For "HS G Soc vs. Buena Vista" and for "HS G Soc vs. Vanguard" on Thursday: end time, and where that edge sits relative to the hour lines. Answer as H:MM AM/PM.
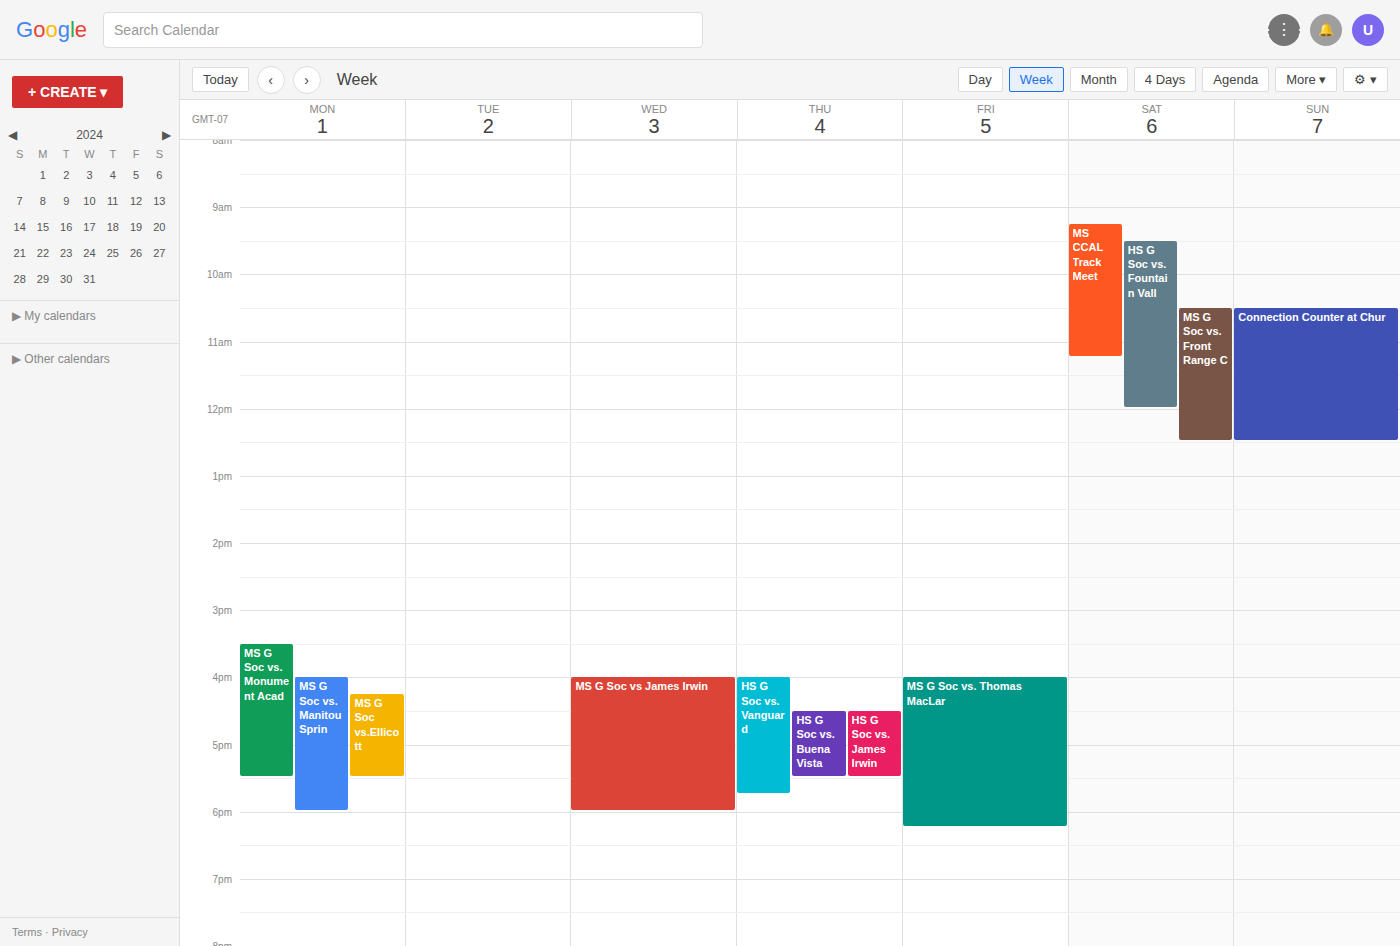
"HS G Soc vs. Buena Vista": 5:30 PM, halfway between the 5 PM and 6 PM lines. "HS G Soc vs. Vanguard": 5:45 PM, neither: three quarters of the way from the 5 PM line to the 6 PM line.